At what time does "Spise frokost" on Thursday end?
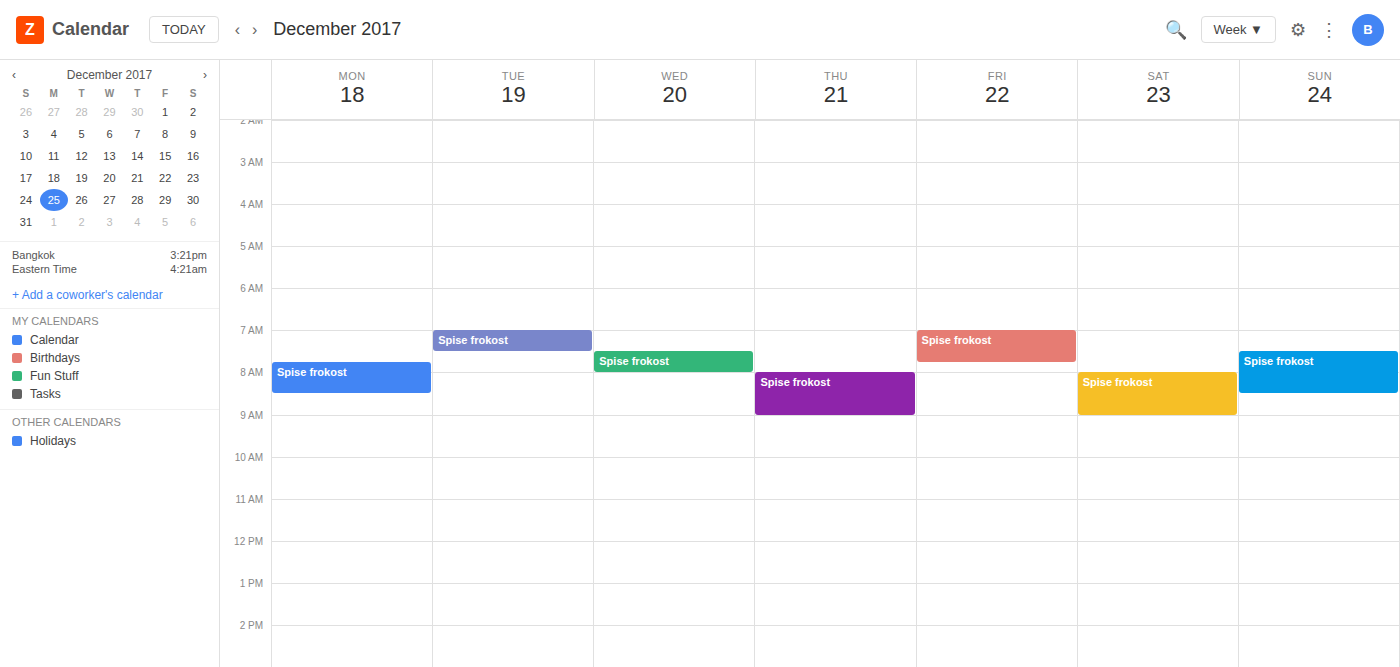
9:00 AM